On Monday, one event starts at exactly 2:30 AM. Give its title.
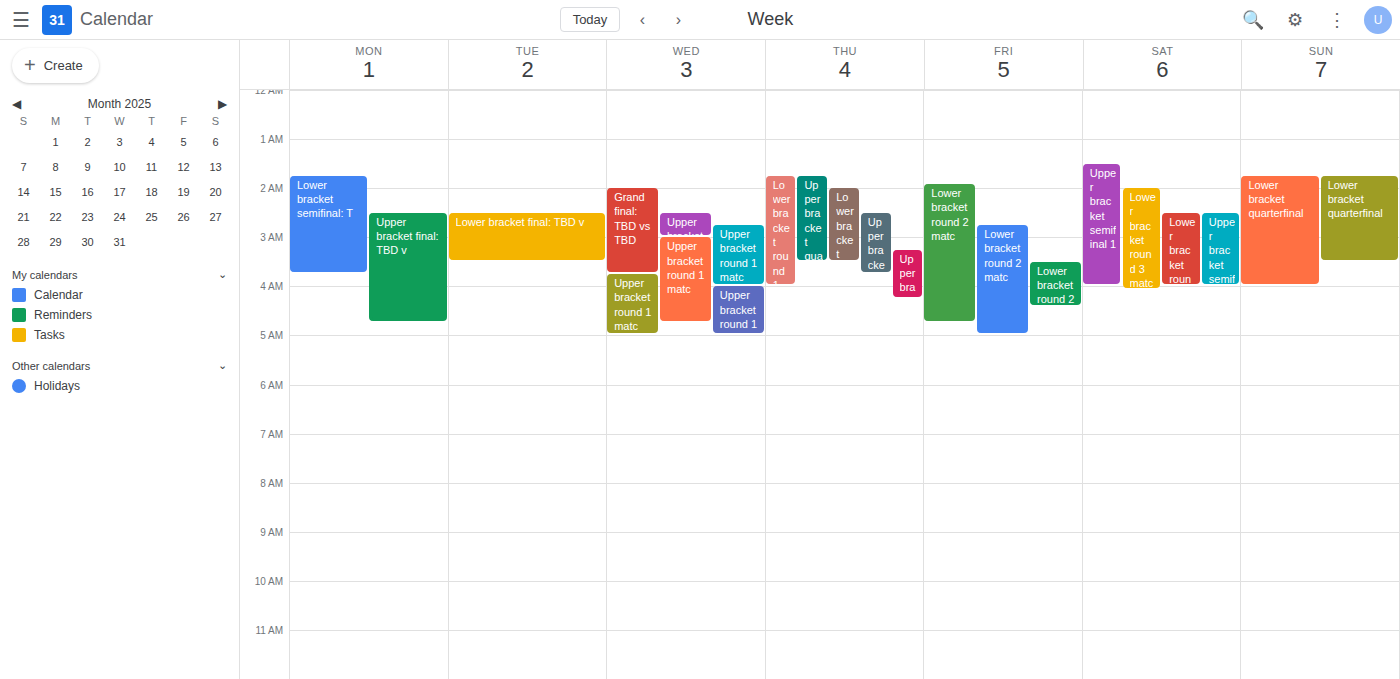
"Upper bracket final: TBD v"